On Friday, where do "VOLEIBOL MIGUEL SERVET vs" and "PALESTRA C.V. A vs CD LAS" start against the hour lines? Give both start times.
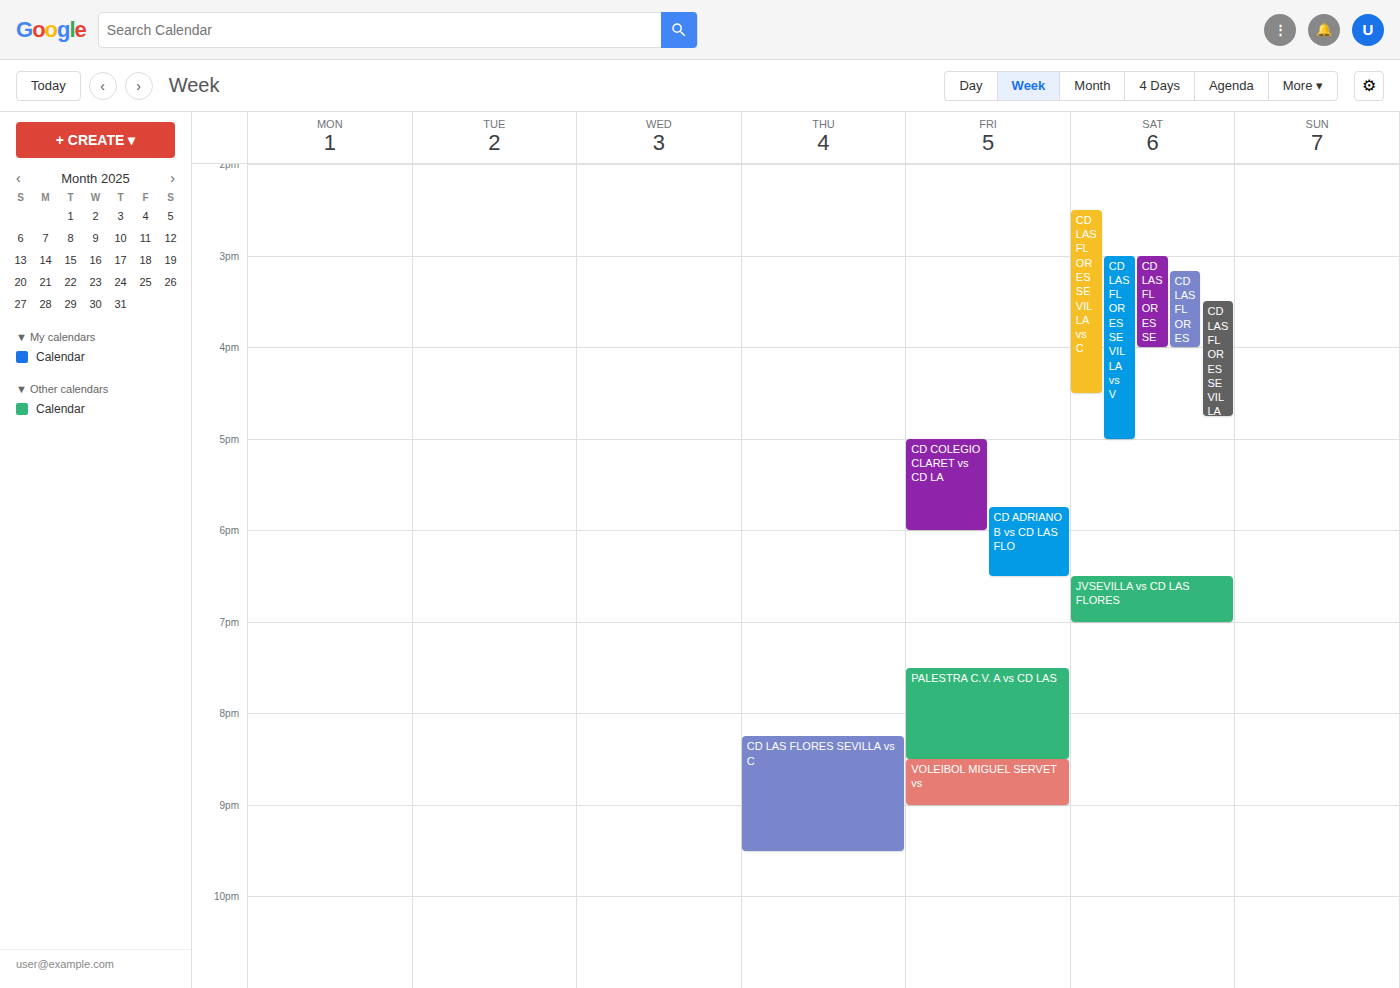
"VOLEIBOL MIGUEL SERVET vs": 20:30, halfway between the 20:00 and 21:00 lines. "PALESTRA C.V. A vs CD LAS": 19:30, halfway between the 19:00 and 20:00 lines.